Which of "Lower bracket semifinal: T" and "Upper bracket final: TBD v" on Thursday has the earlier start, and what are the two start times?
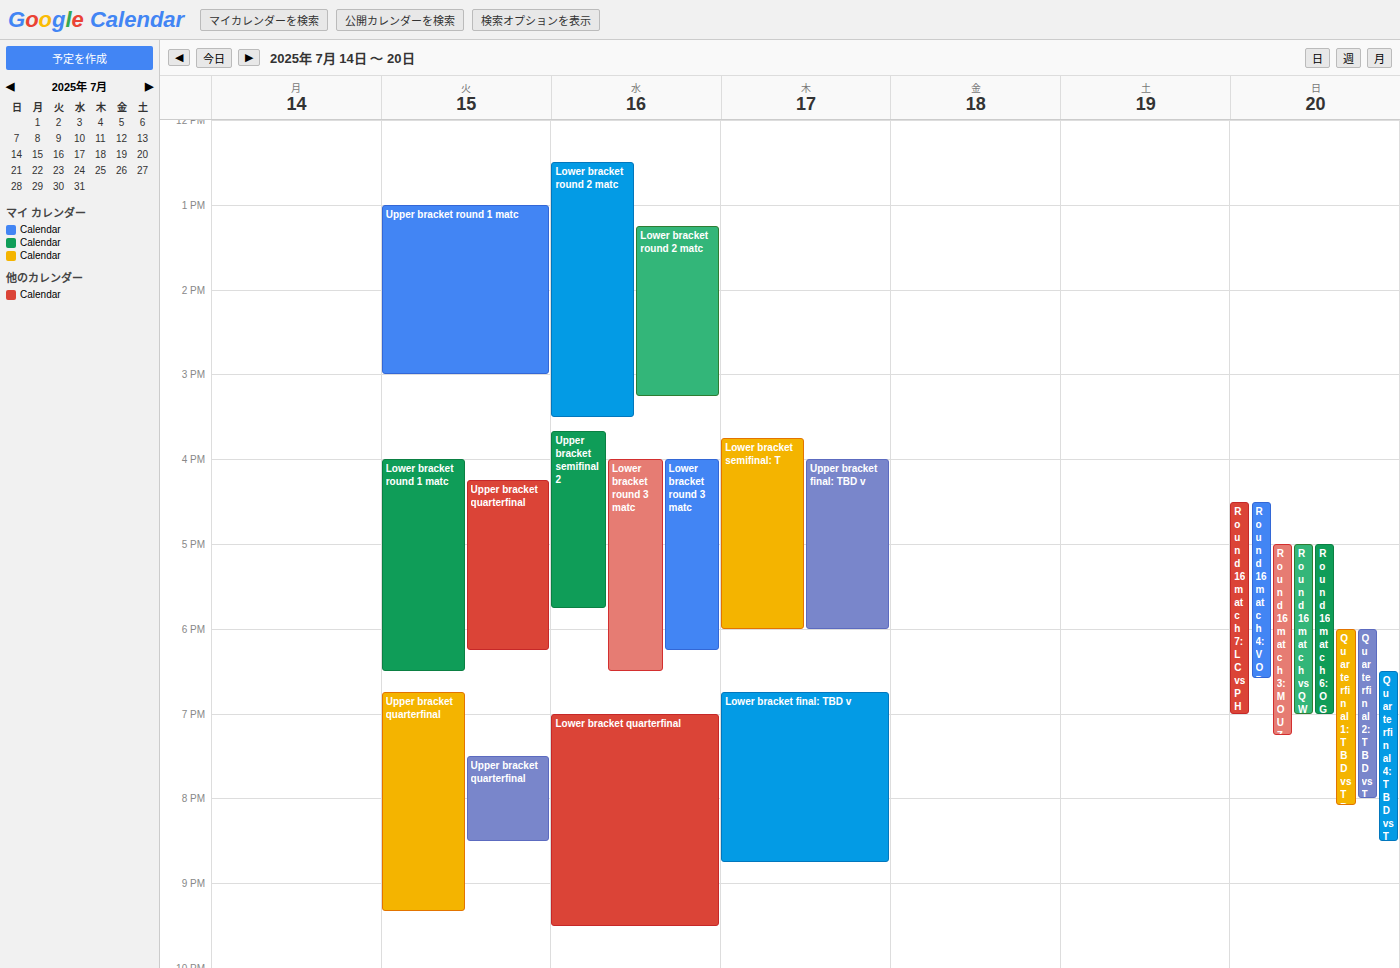
"Lower bracket semifinal: T" 3:45 PM; "Upper bracket final: TBD v" 4:00 PM.